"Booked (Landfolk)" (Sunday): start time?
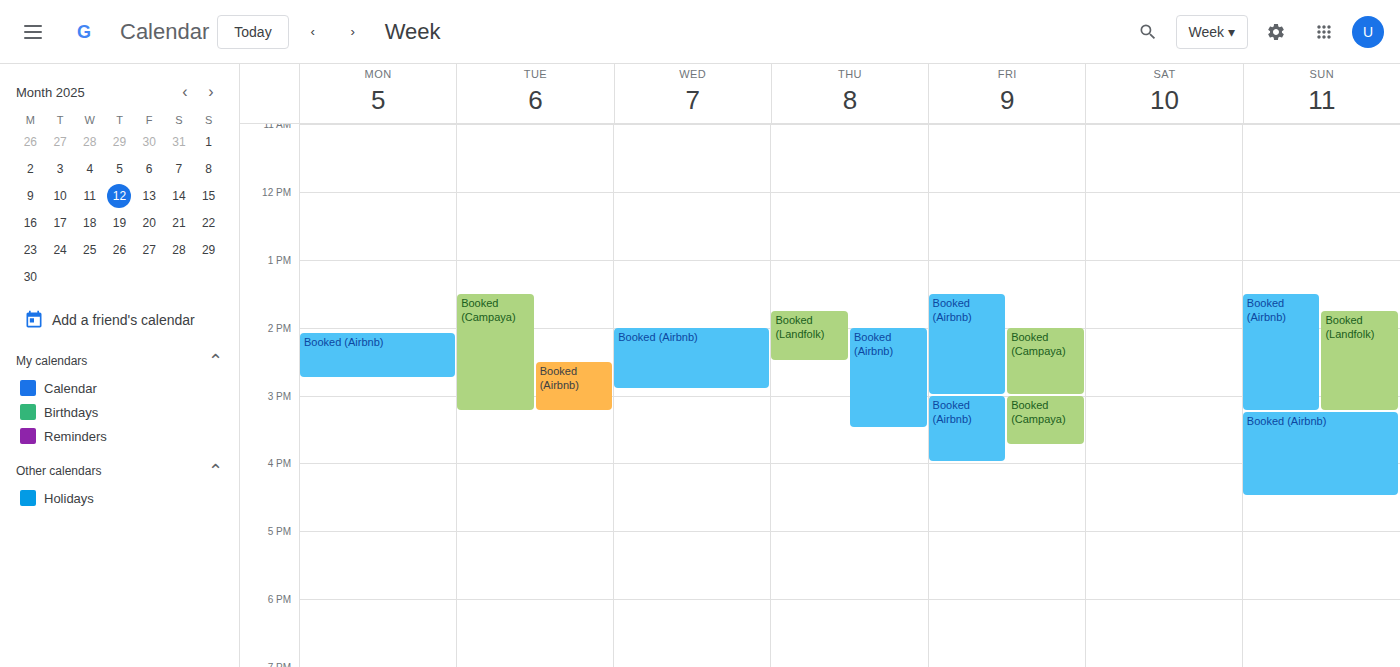
1:45 PM